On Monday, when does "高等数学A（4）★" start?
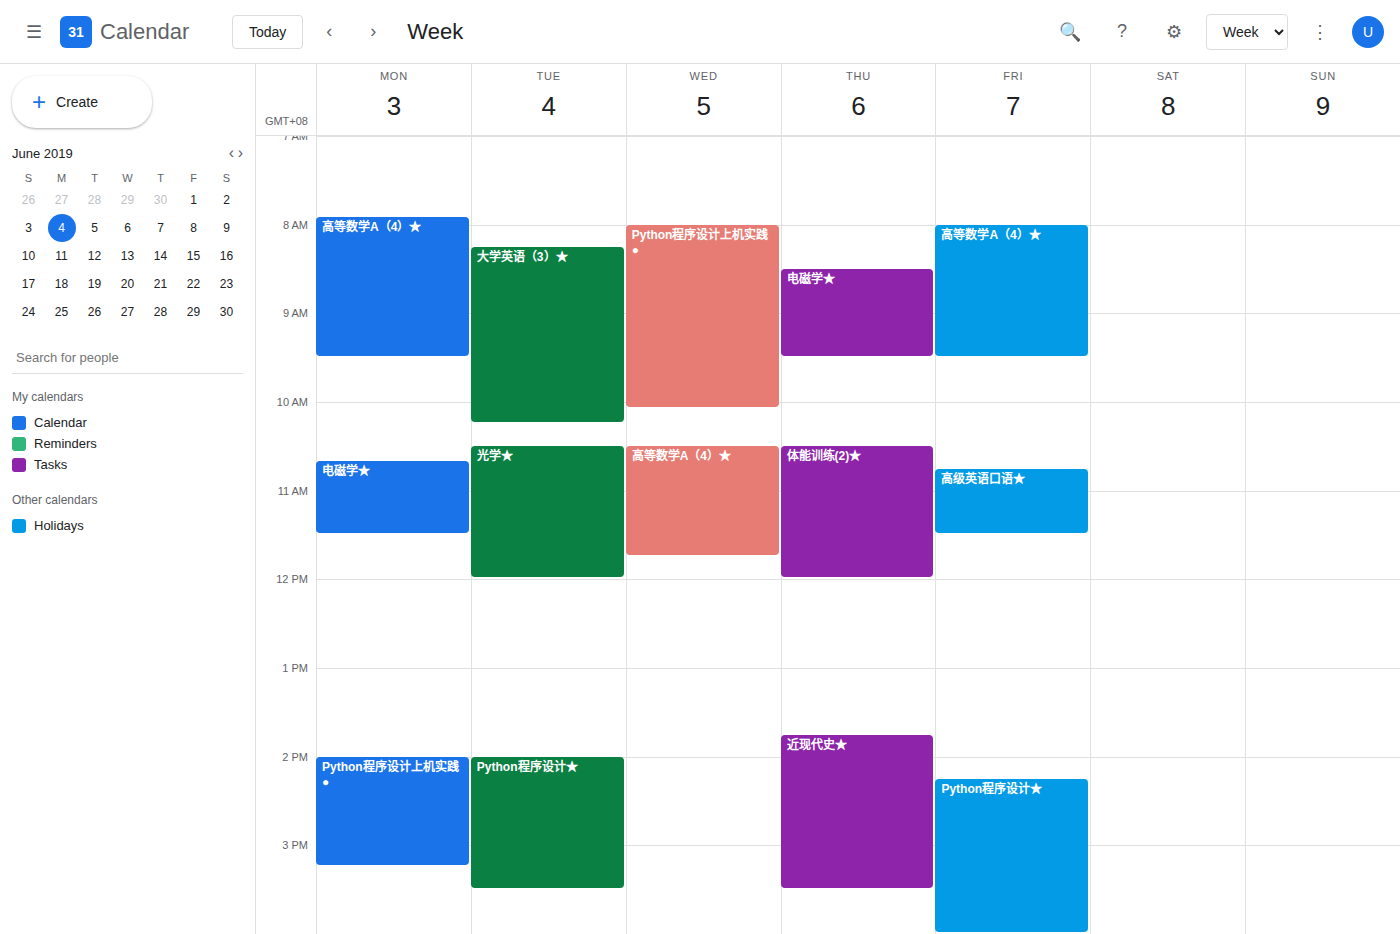
7:55 AM